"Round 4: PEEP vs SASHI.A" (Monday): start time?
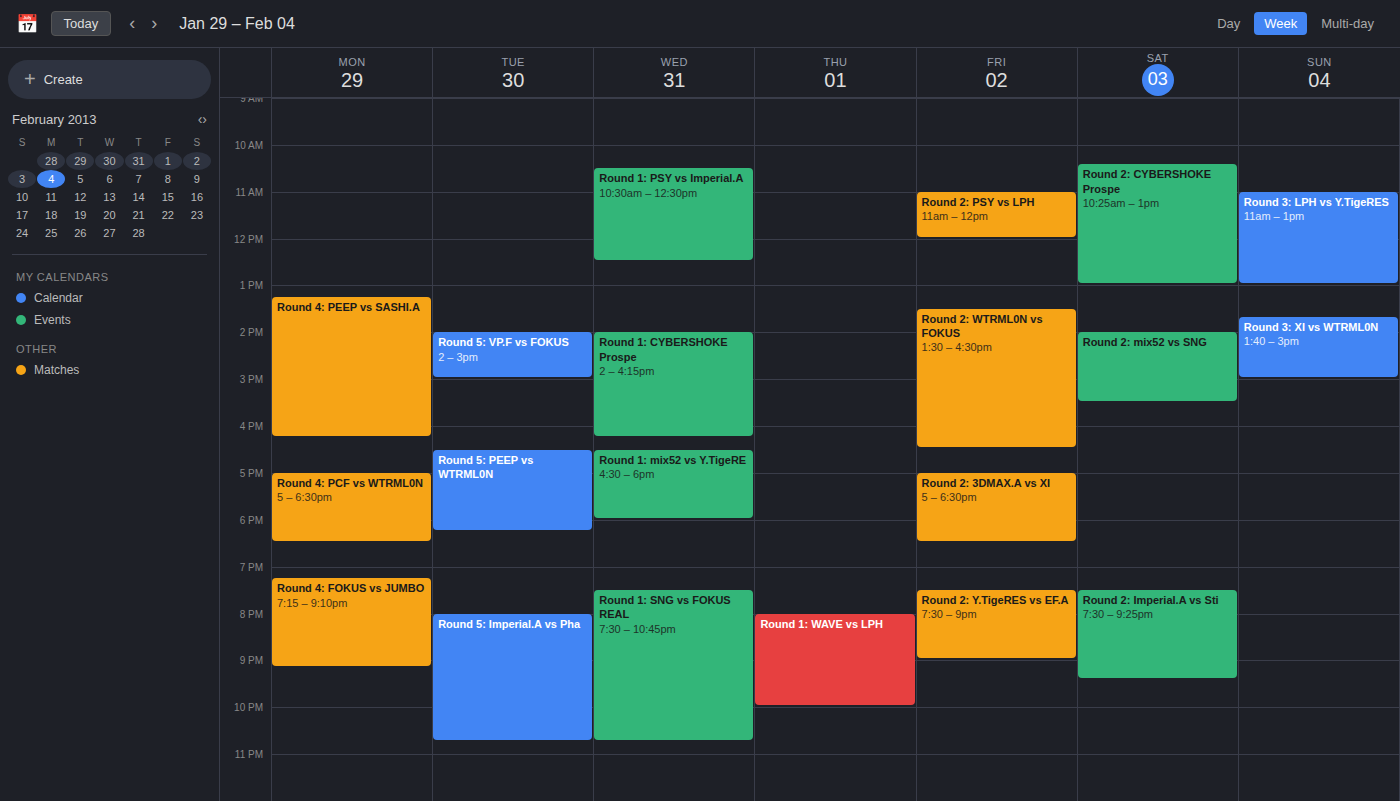
1:15 PM